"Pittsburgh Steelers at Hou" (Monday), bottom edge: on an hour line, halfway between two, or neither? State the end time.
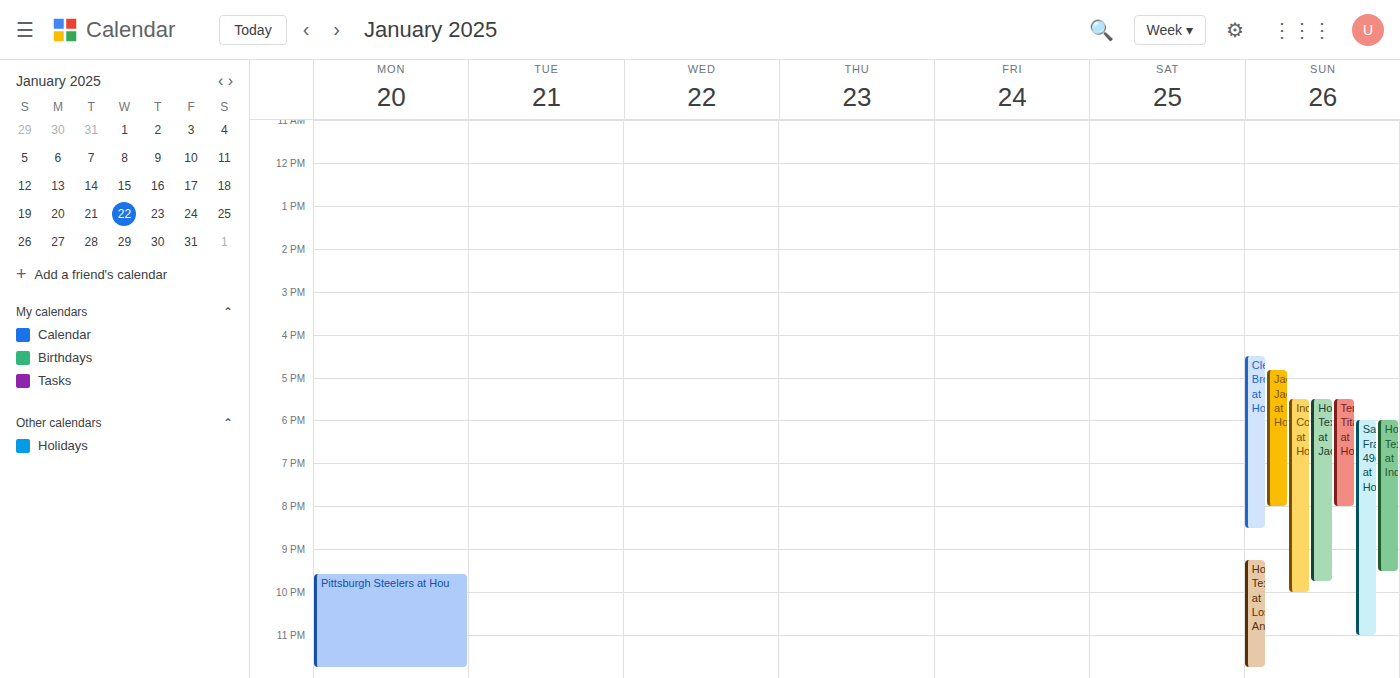
11:45 PM -- neither: three quarters of the way from the 11 PM line to the 12 AM line.